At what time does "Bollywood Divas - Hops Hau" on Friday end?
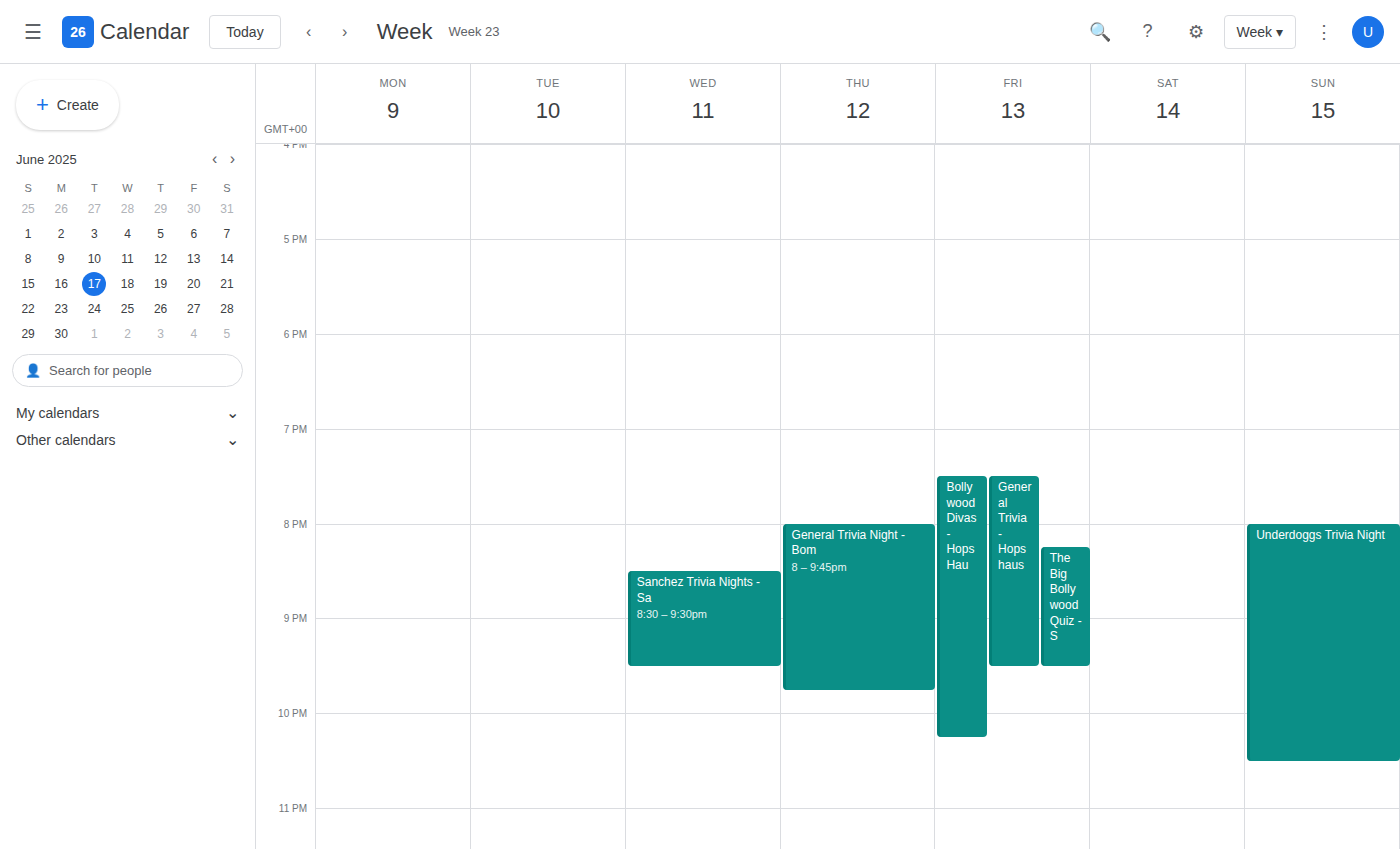
22:15